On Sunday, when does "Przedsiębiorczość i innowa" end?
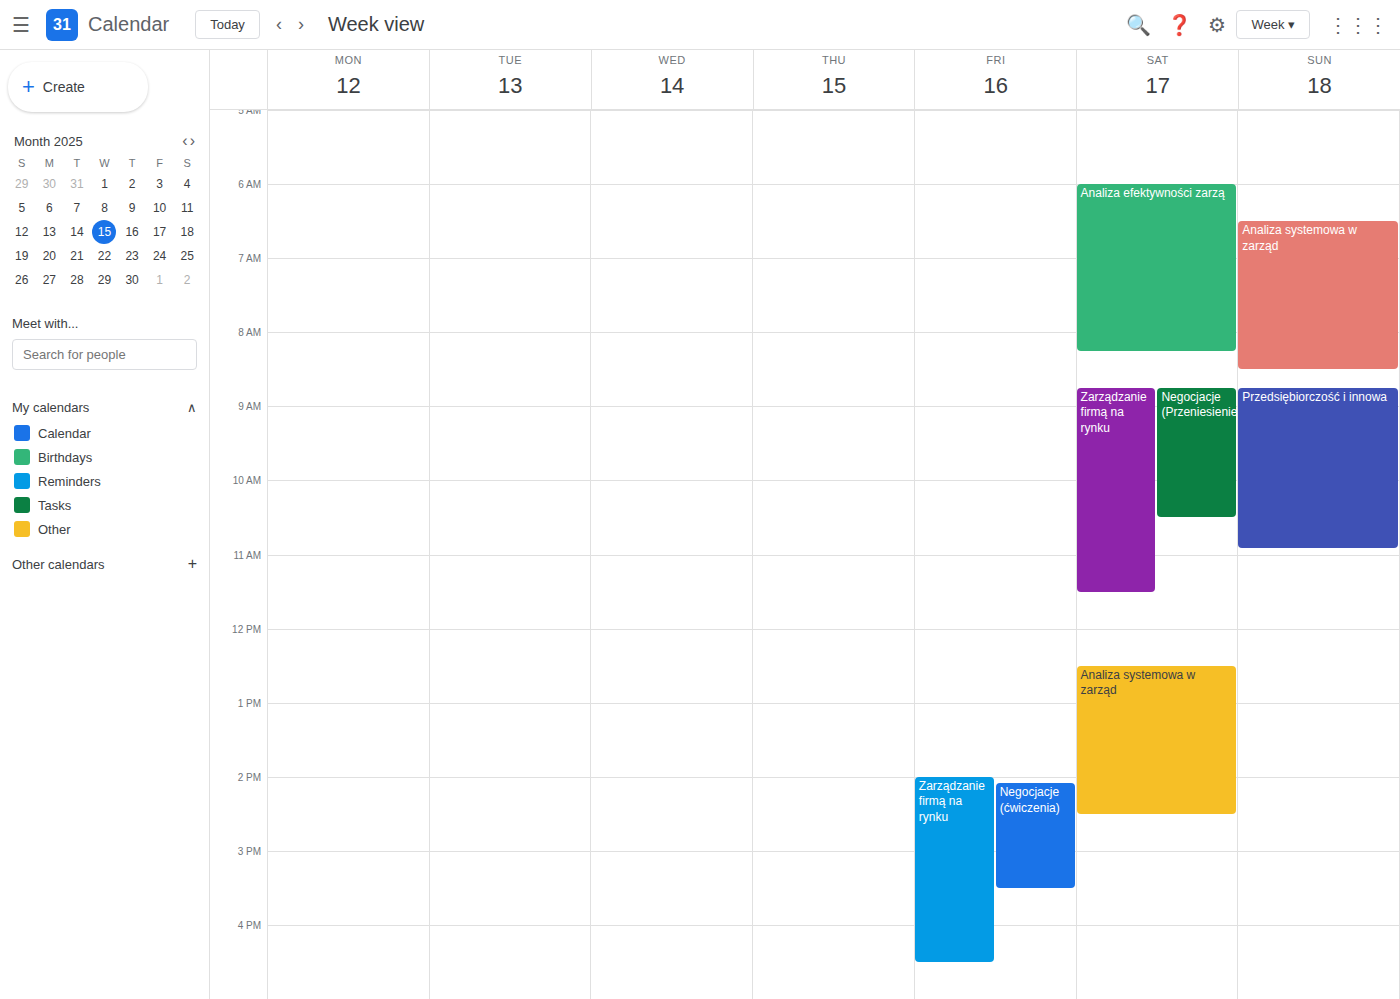
10:55 AM